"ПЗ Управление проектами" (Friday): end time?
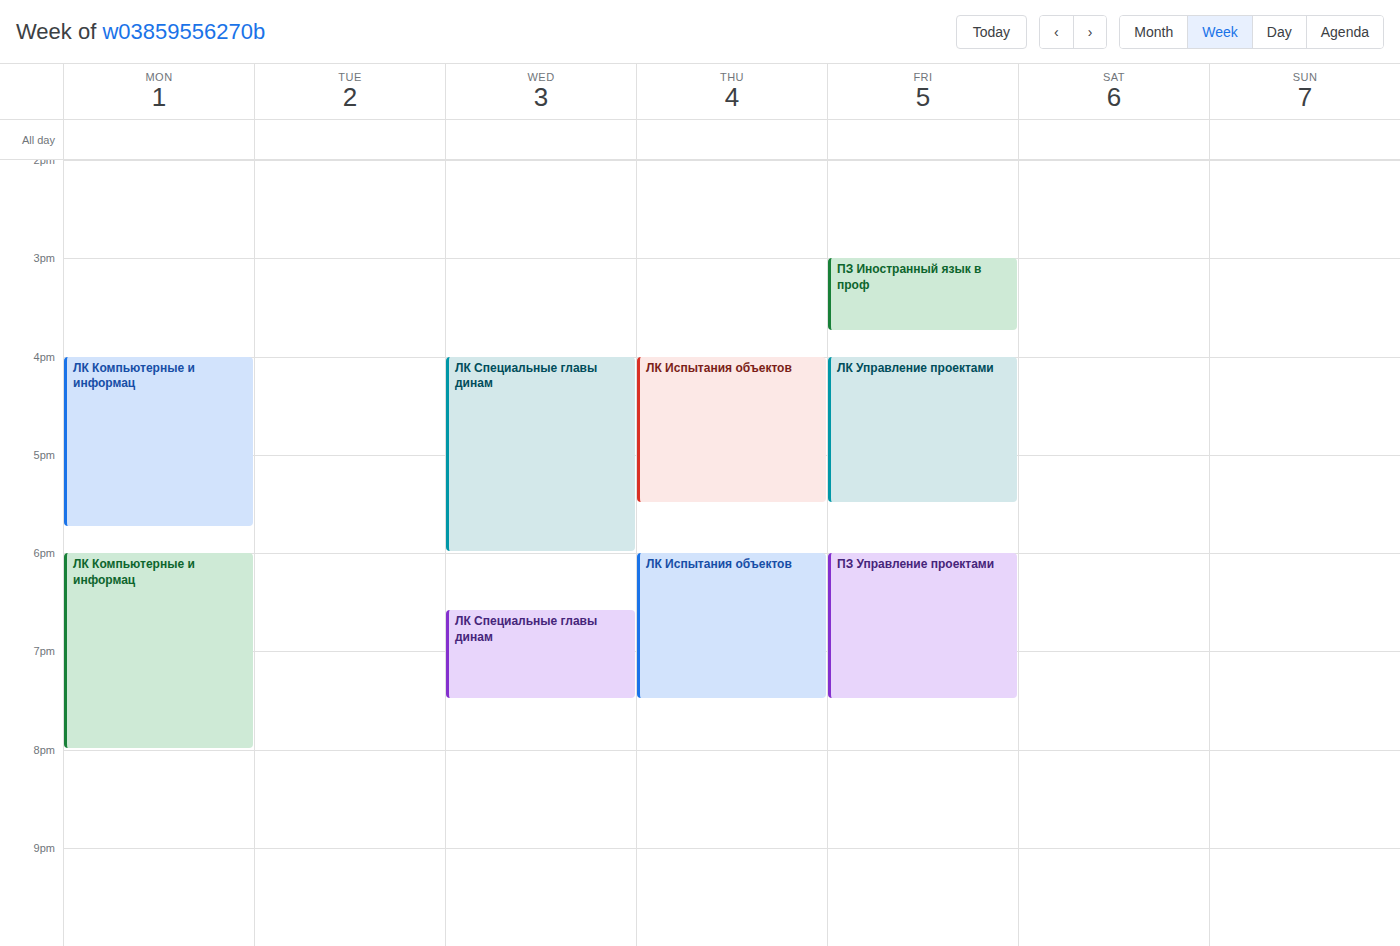
7:30 PM